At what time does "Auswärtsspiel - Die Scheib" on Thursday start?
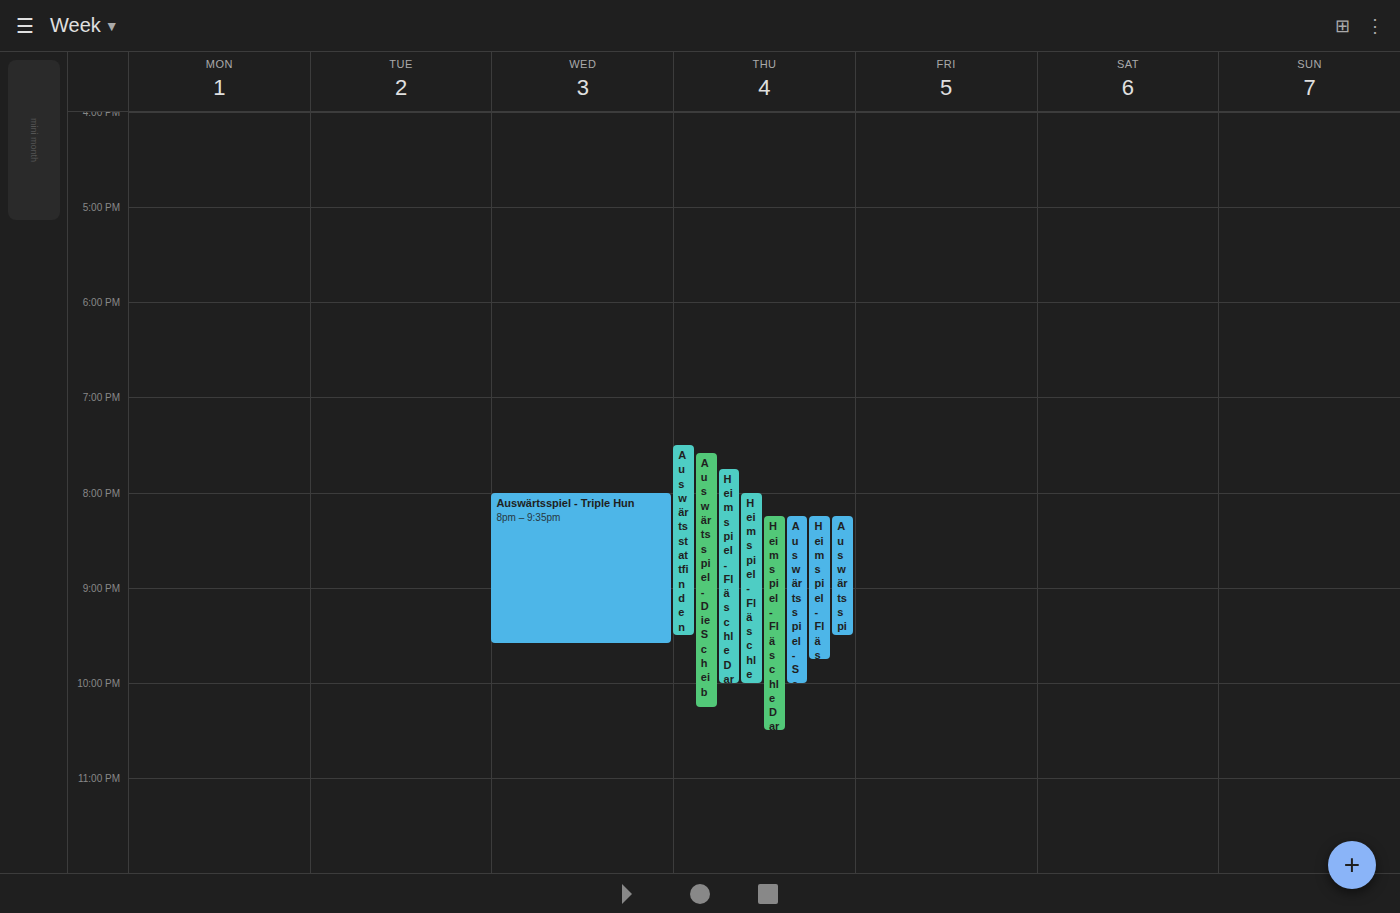
7:35 PM